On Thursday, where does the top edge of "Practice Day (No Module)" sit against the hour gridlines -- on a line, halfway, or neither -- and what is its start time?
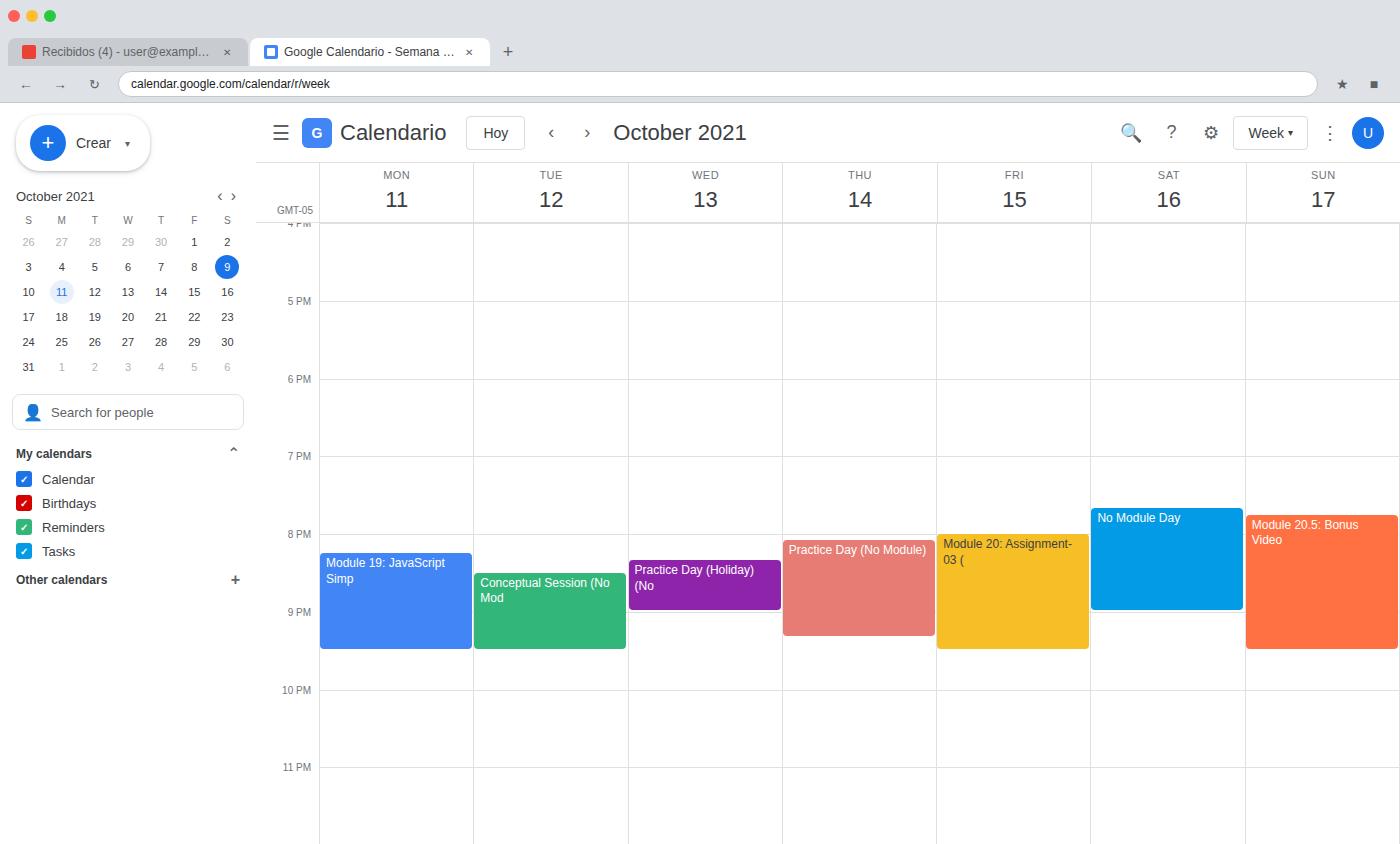
8:05 PM -- neither: 5 minutes below the 8 PM line and 55 minutes above the 9 PM line.